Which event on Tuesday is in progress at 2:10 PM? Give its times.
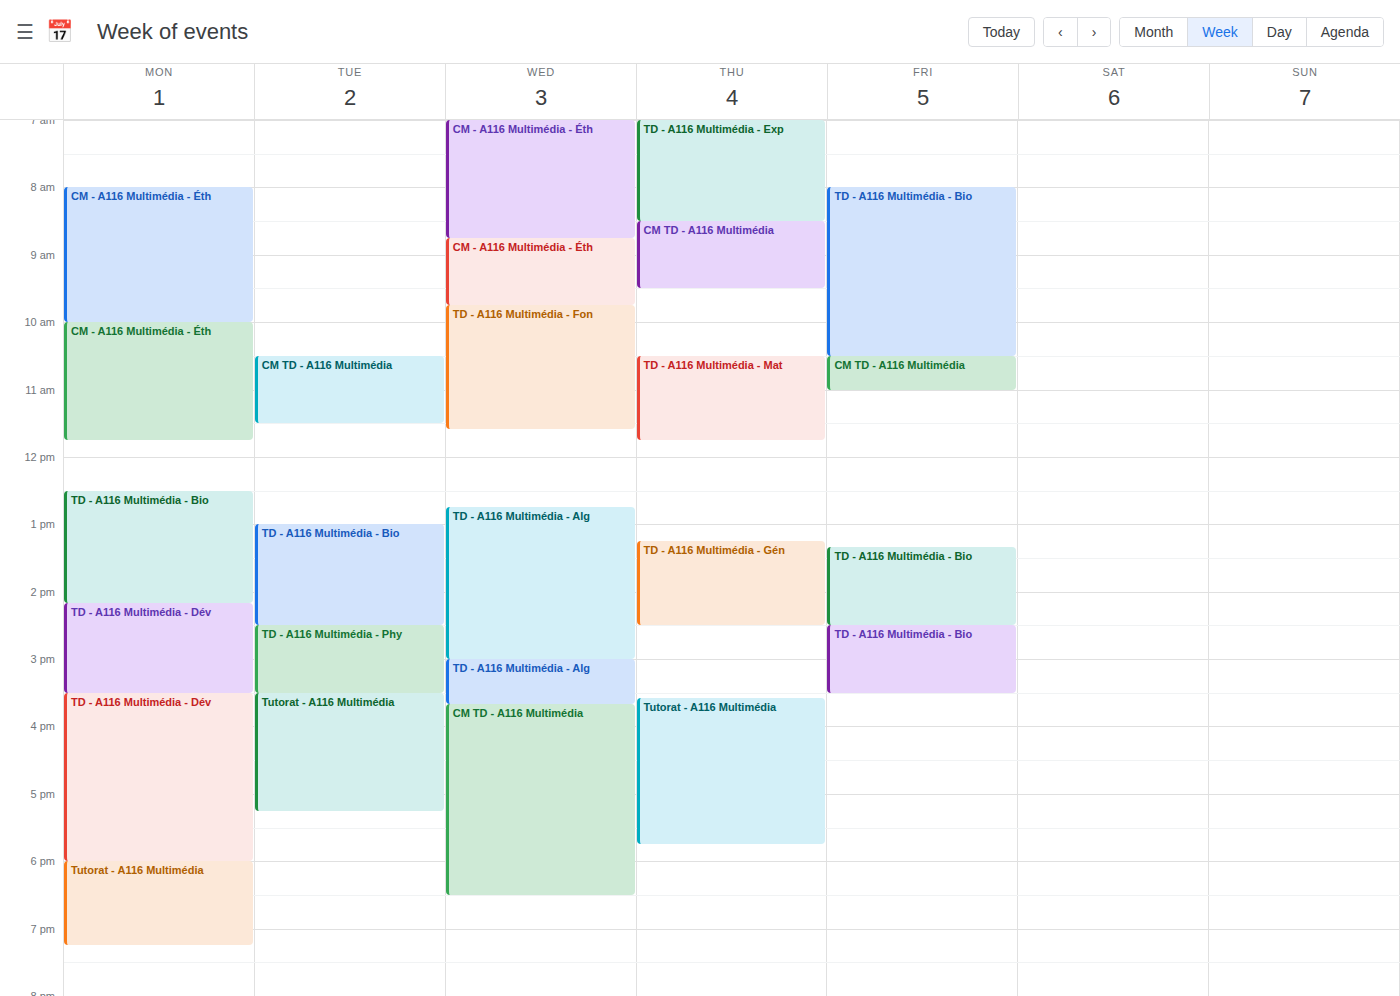
"TD - A116 Multimédia - Bio", 1:00 PM to 2:30 PM